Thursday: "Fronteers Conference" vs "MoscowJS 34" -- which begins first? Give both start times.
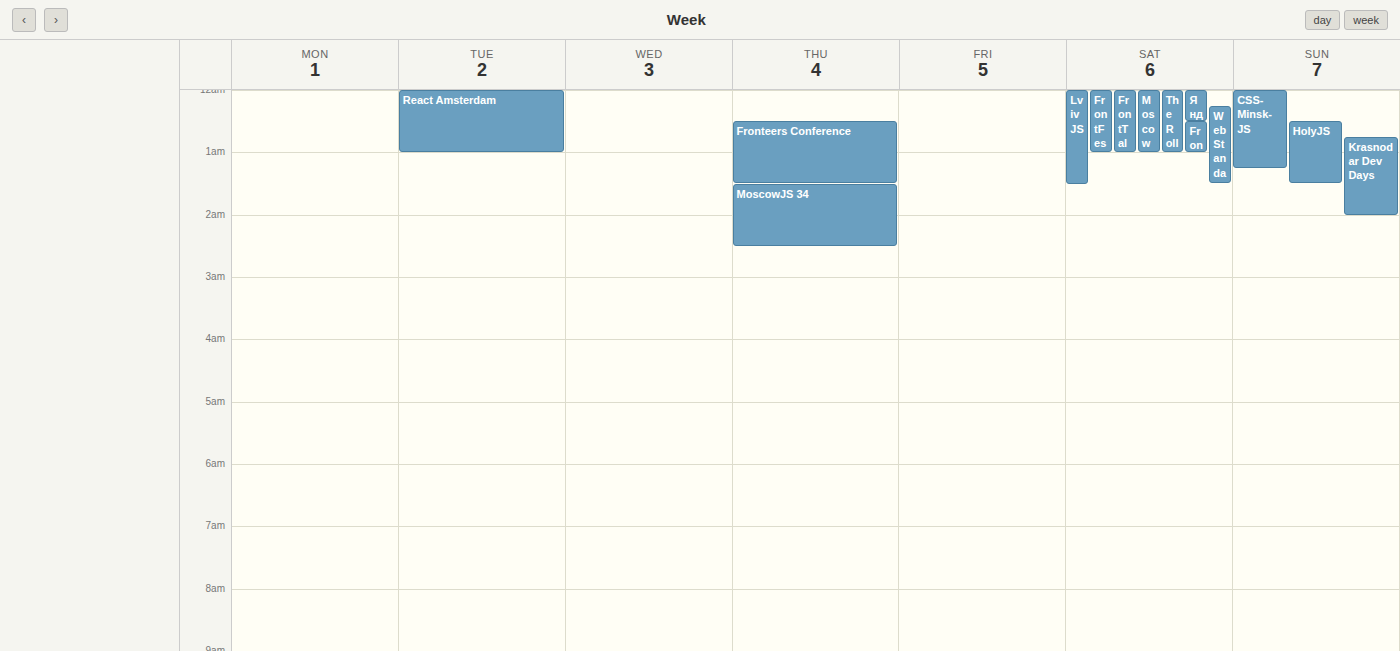
"Fronteers Conference" 12:30 AM; "MoscowJS 34" 1:30 AM.